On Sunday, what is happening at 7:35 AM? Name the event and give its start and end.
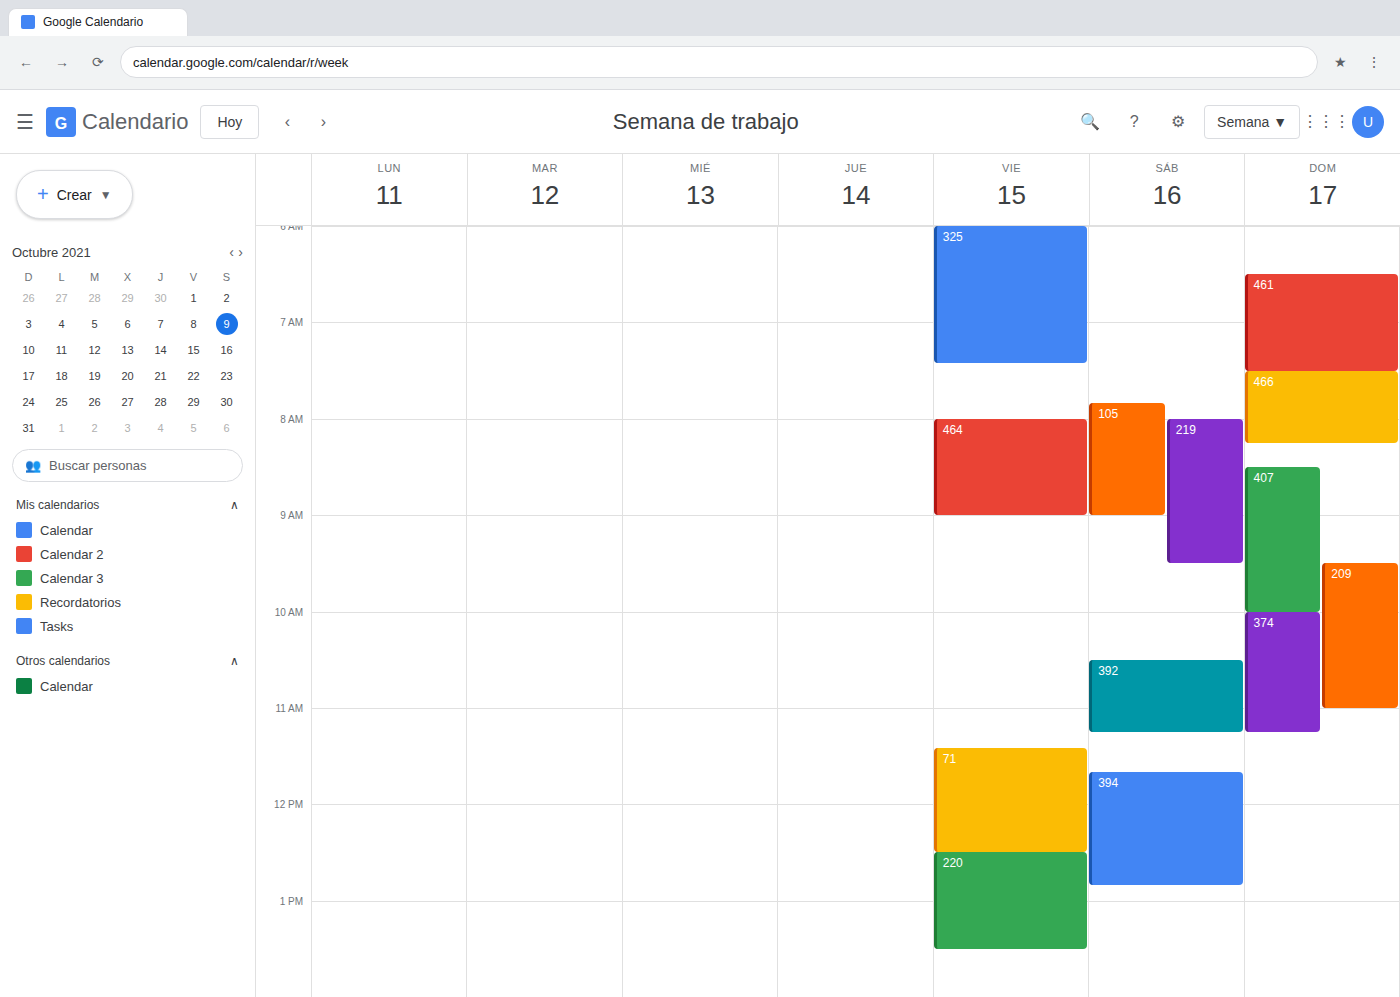
"466", 7:30 AM to 8:15 AM